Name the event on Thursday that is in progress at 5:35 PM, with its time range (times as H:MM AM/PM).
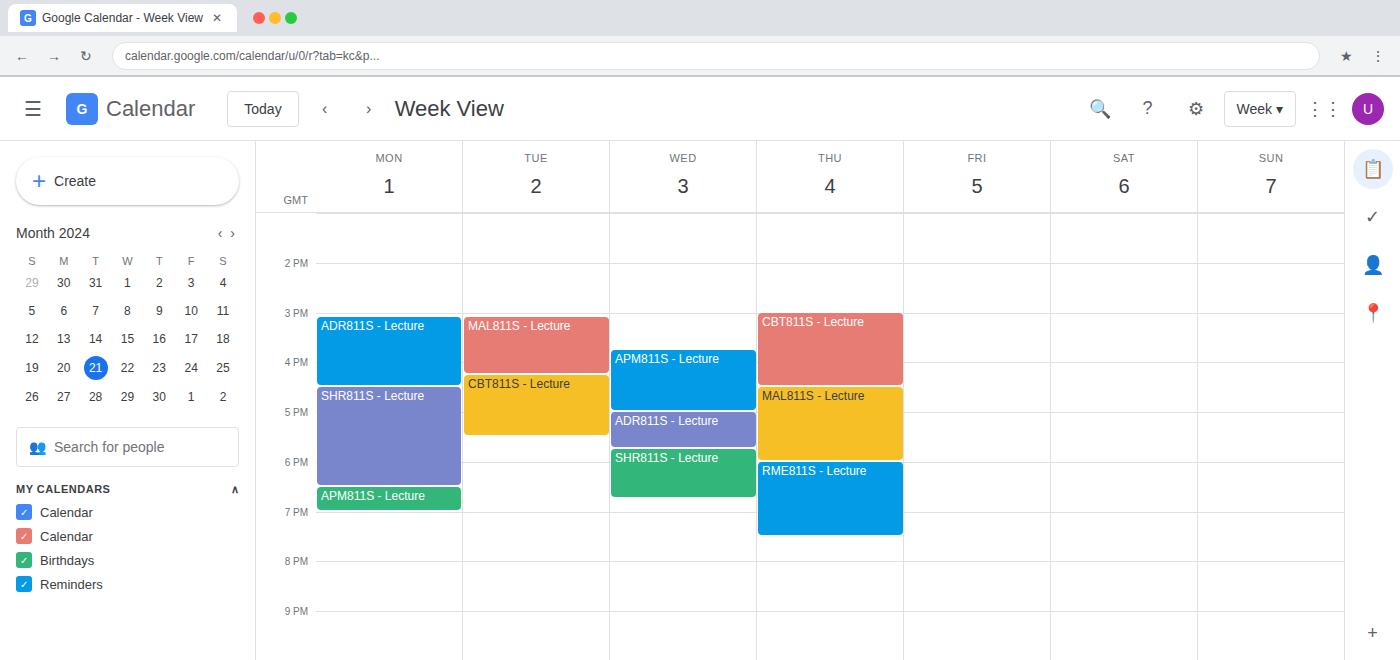
"MAL811S - Lecture", 4:30 PM to 6:00 PM